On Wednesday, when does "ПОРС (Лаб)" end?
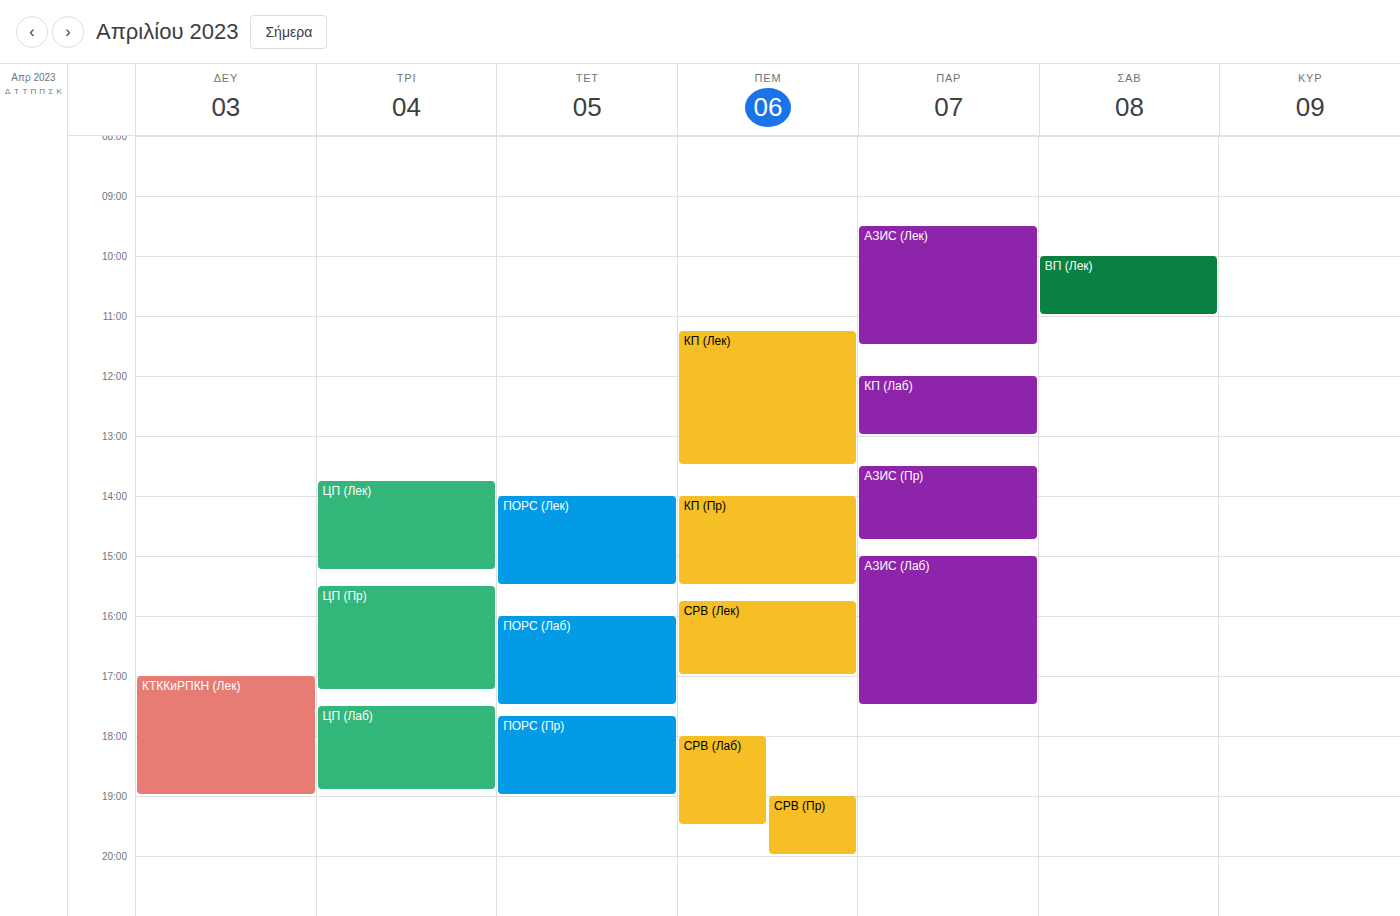
17:30